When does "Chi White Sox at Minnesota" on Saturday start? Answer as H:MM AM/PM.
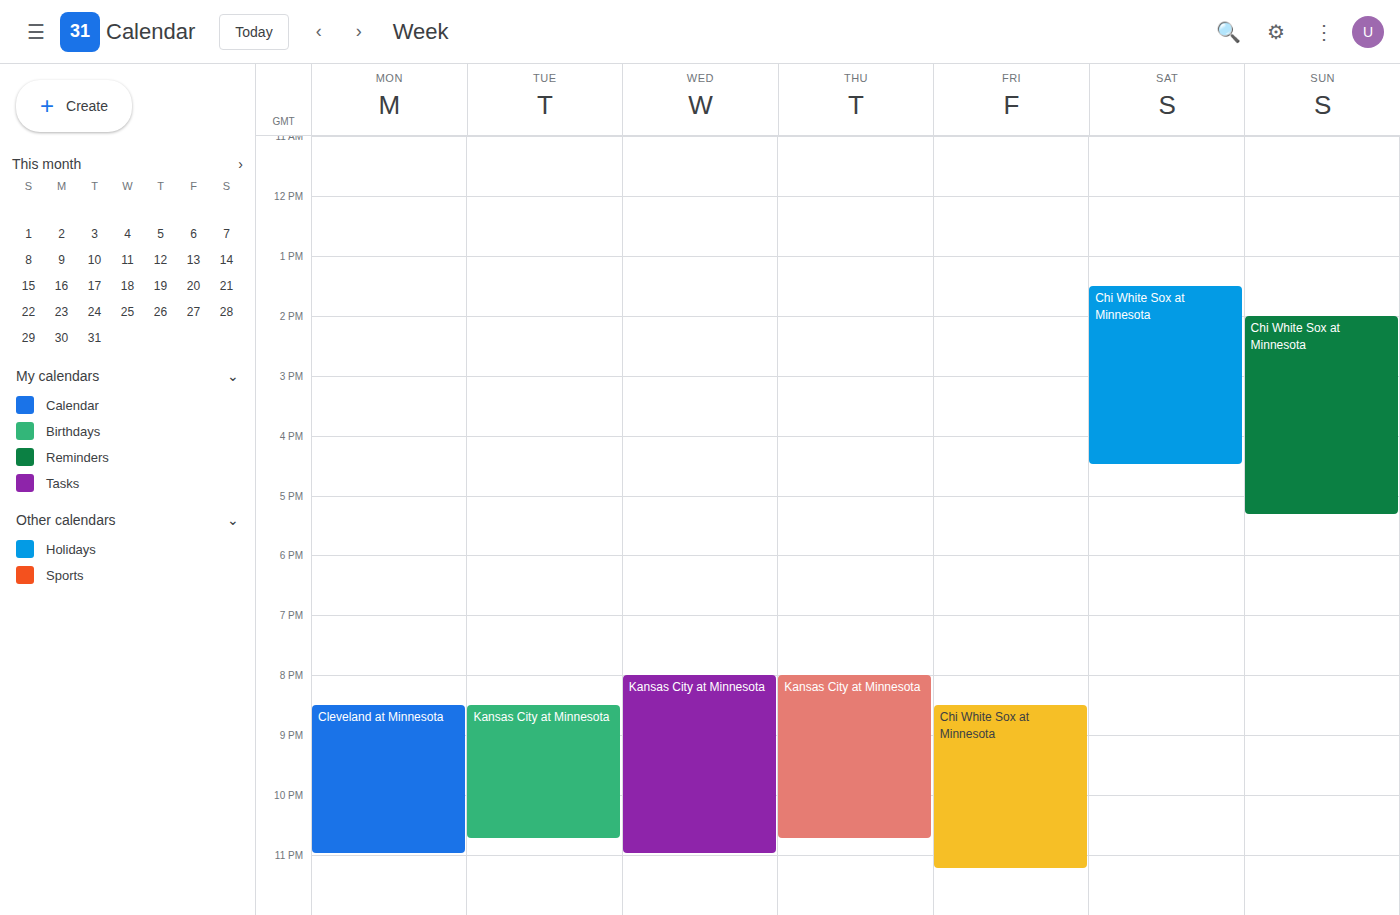
1:30 PM